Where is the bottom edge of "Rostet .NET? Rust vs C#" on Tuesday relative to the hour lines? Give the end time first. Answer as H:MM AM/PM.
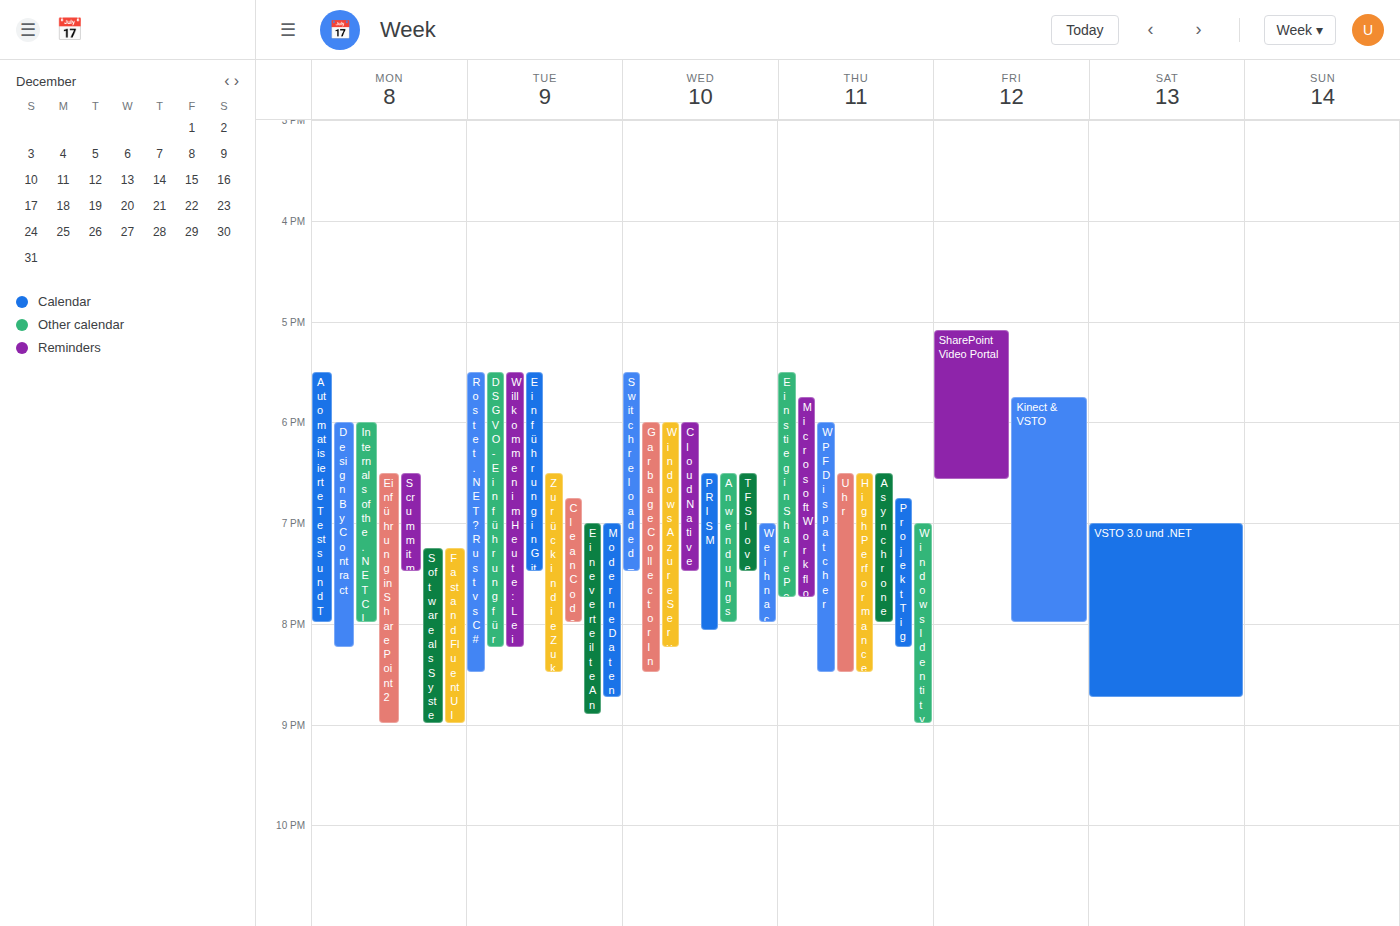
8:30 PM -- halfway between the 8 PM and 9 PM lines.